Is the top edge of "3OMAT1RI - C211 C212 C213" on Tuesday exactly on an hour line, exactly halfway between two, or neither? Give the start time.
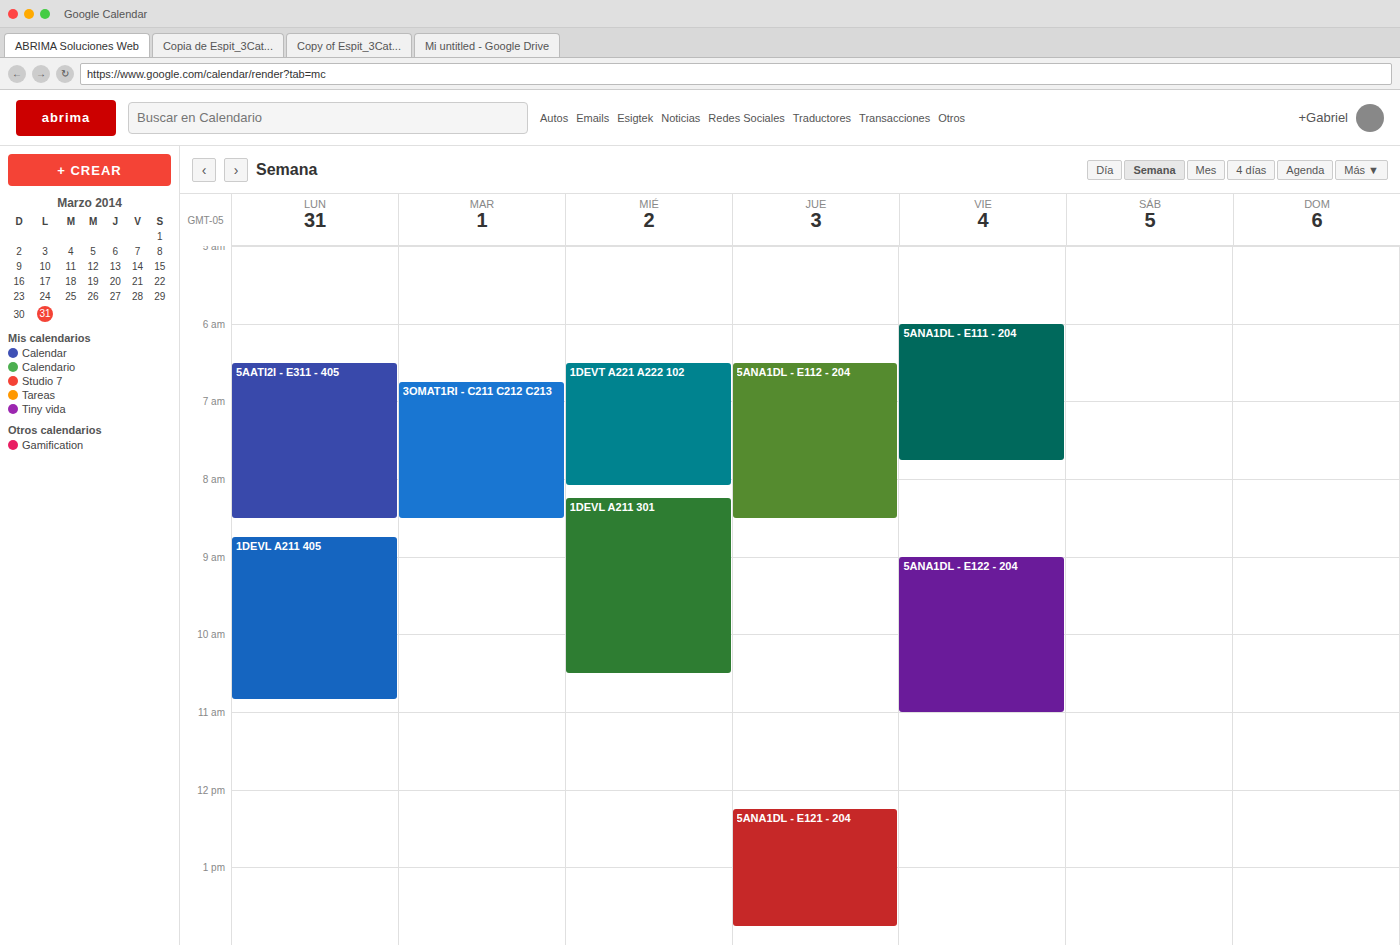
6:45 AM -- neither: three quarters of the way from the 6 AM line to the 7 AM line.